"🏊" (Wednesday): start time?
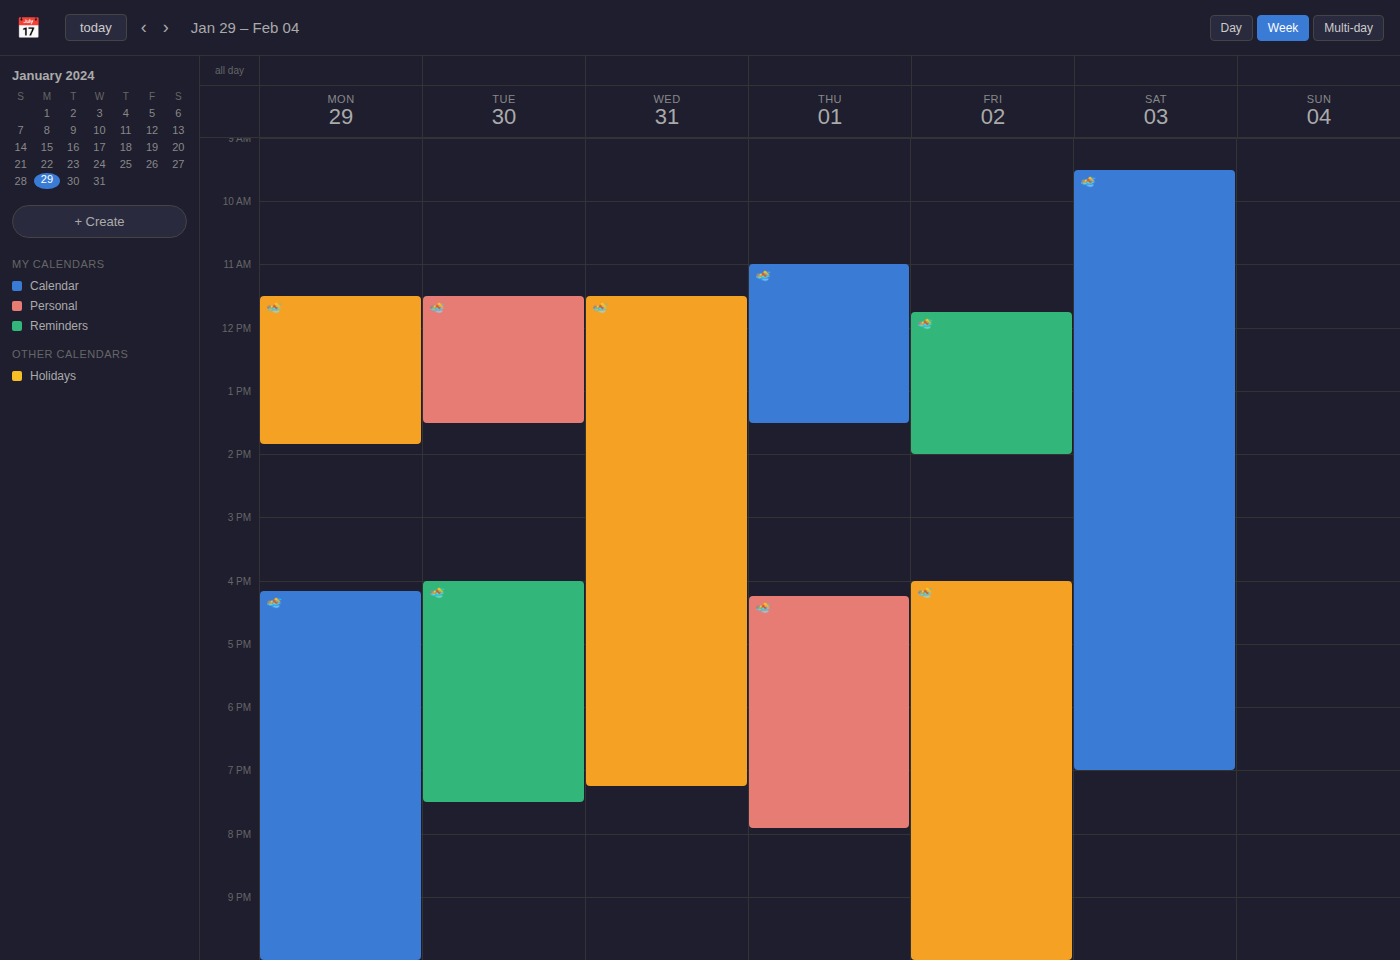
11:30